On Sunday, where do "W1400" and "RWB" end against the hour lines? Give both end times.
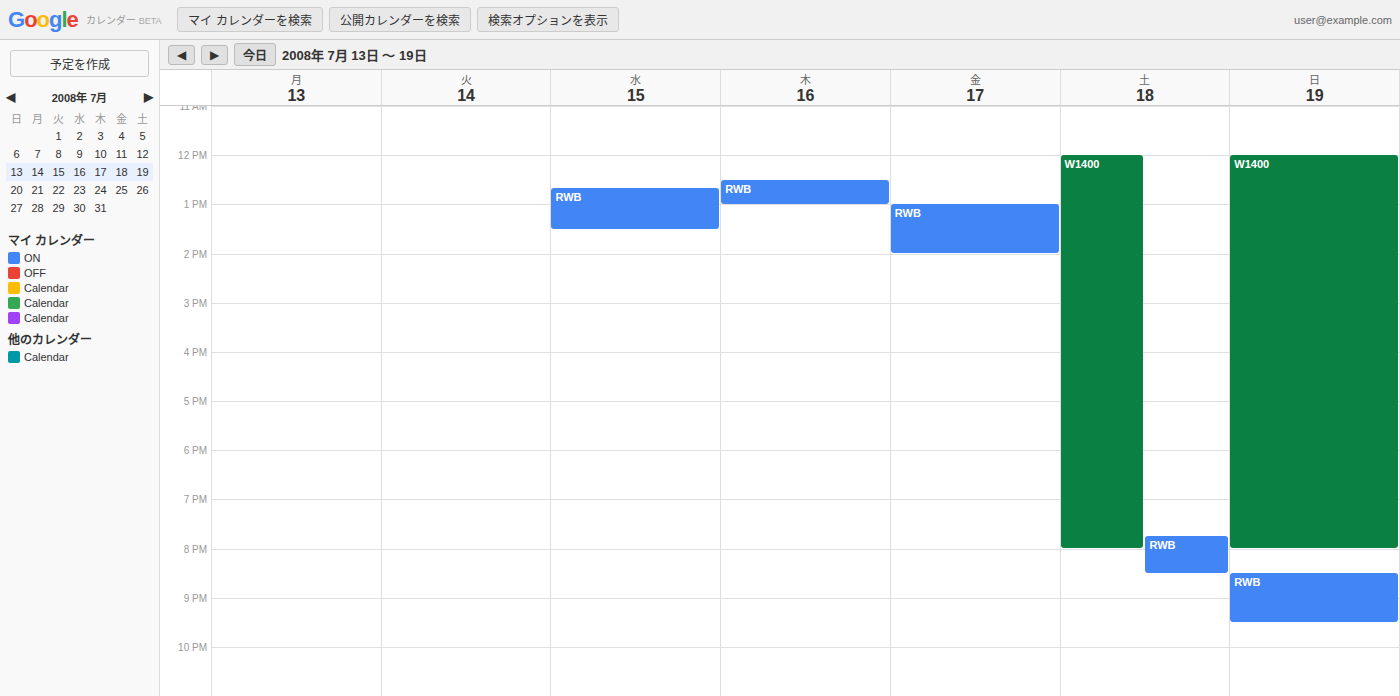
"W1400": 20:00, exactly on the 20:00 line. "RWB": 21:30, halfway between the 21:00 and 22:00 lines.